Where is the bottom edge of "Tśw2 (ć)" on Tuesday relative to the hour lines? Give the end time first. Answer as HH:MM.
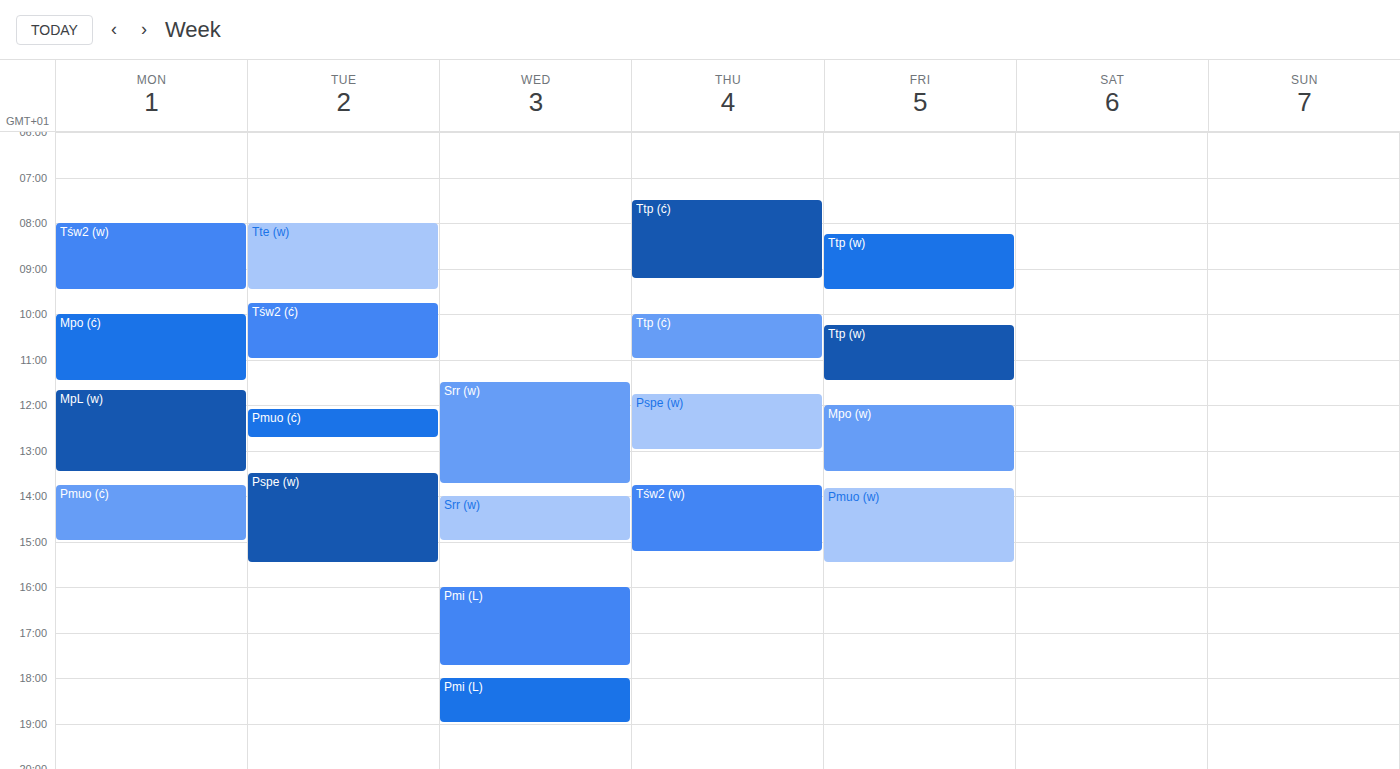
11:00 -- exactly on the 11:00 line.